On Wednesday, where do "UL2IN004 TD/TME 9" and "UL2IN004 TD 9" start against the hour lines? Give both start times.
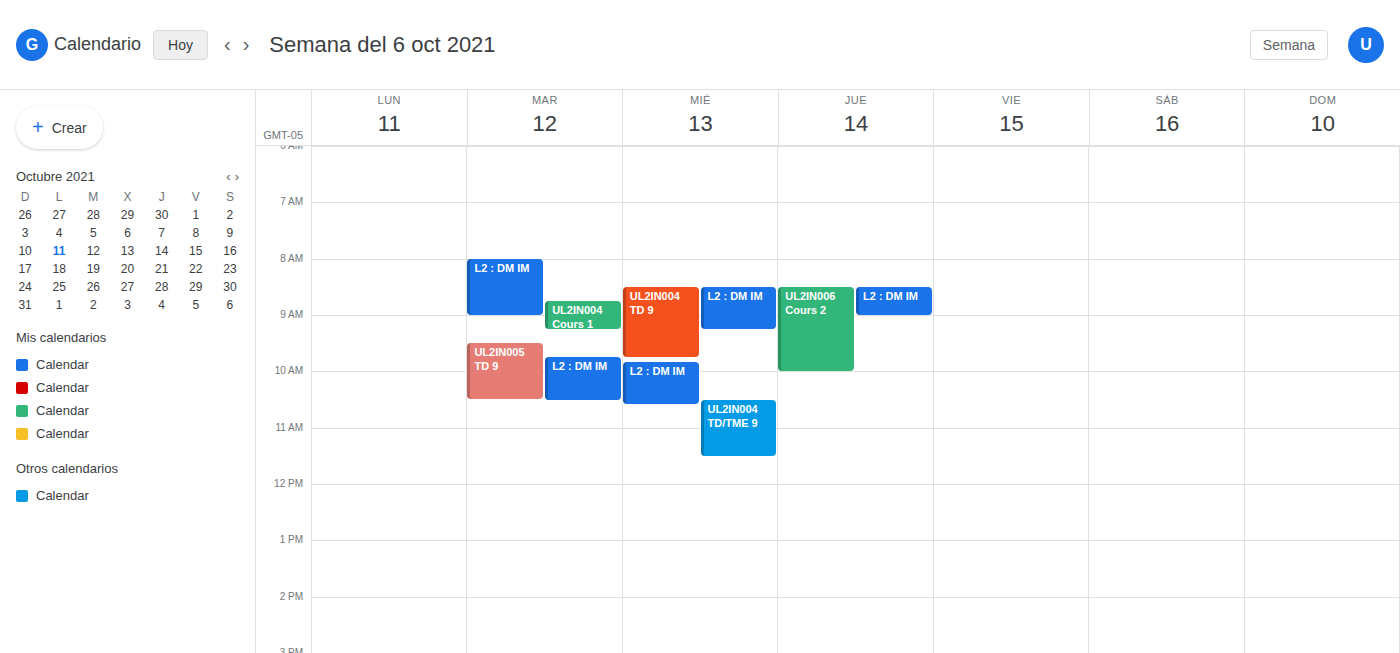
"UL2IN004 TD/TME 9": 10:30 AM, halfway between the 10 AM and 11 AM lines. "UL2IN004 TD 9": 8:30 AM, halfway between the 8 AM and 9 AM lines.